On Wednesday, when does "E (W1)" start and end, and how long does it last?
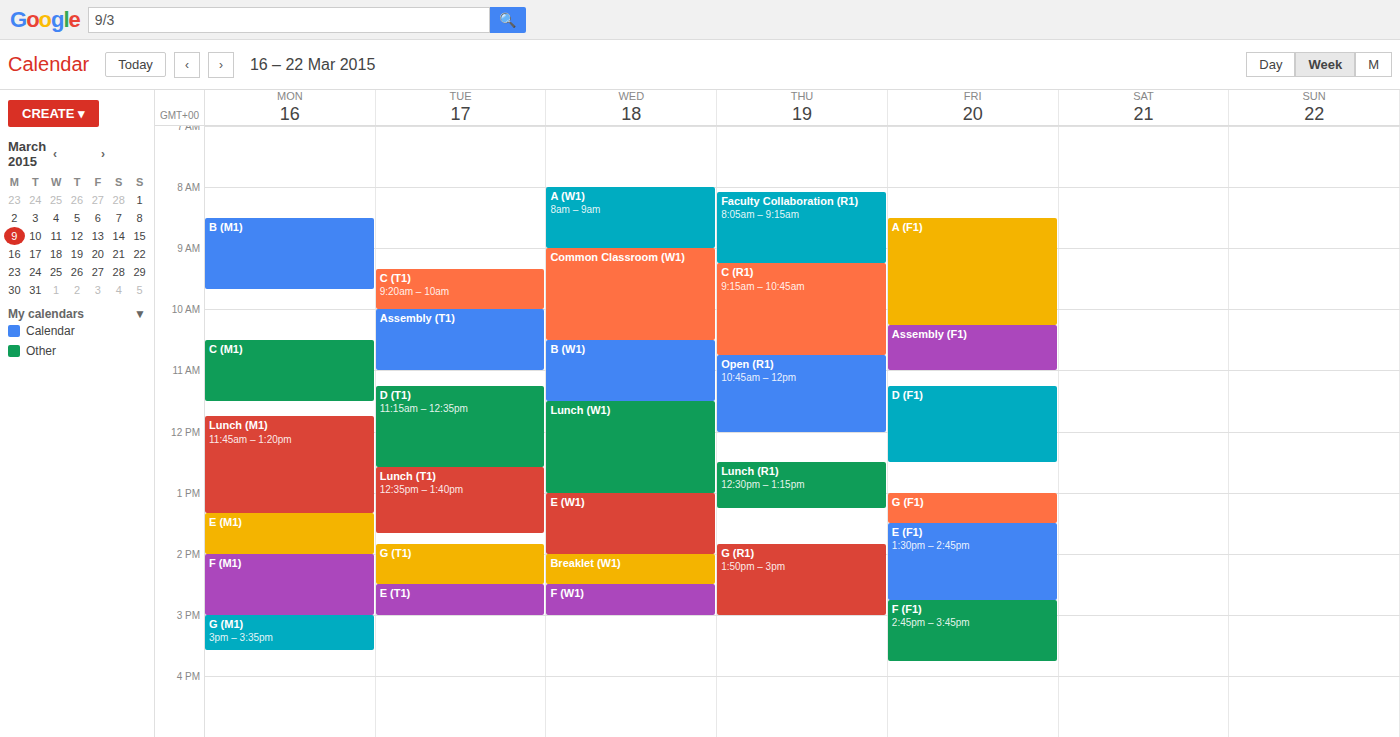
1:00 PM to 2:00 PM, 1 hour